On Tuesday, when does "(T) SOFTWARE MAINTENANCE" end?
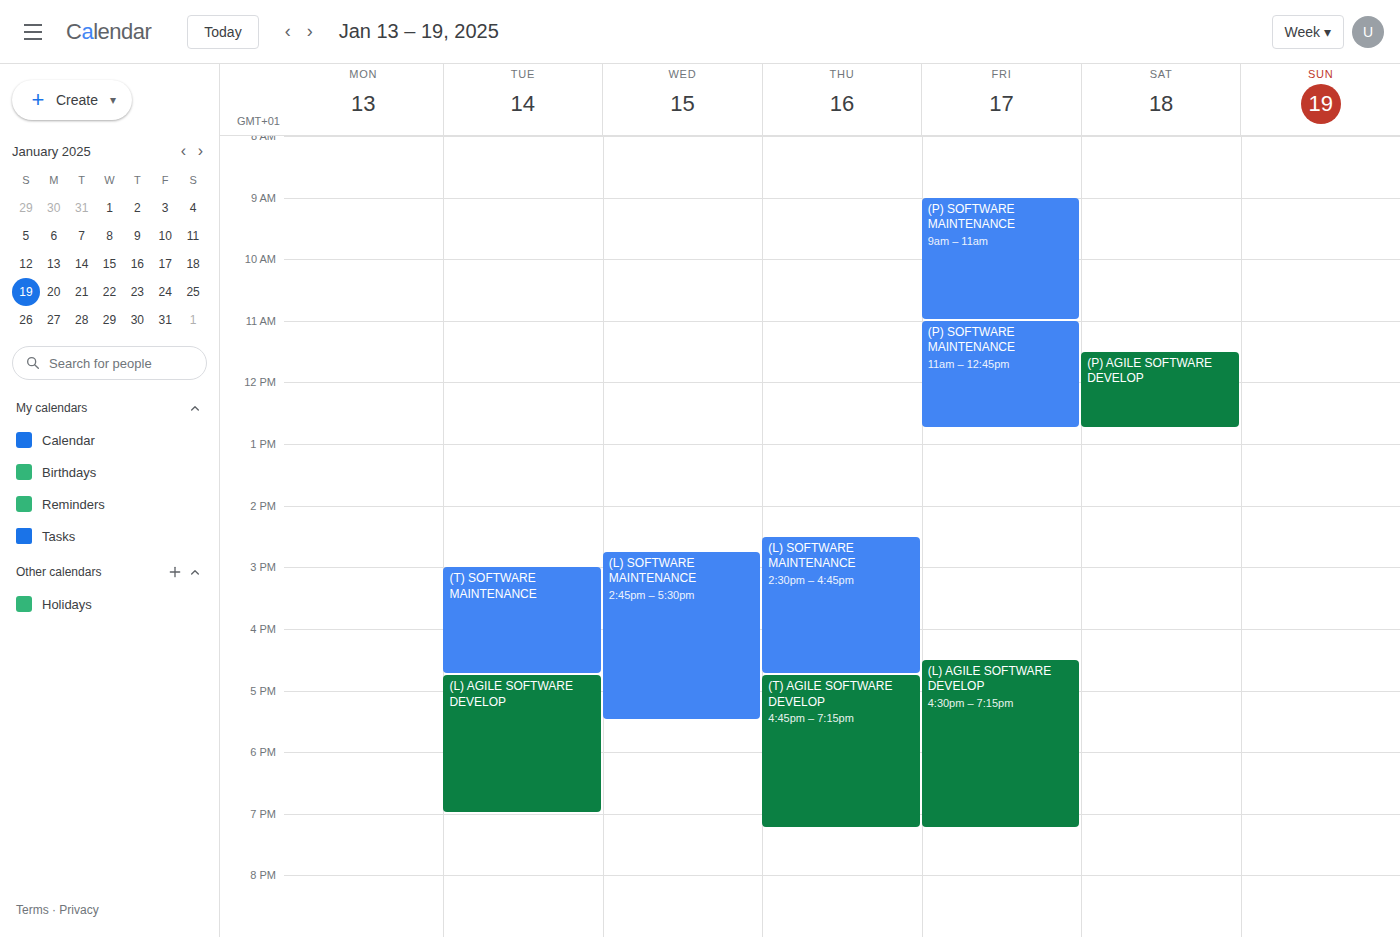
4:45 PM